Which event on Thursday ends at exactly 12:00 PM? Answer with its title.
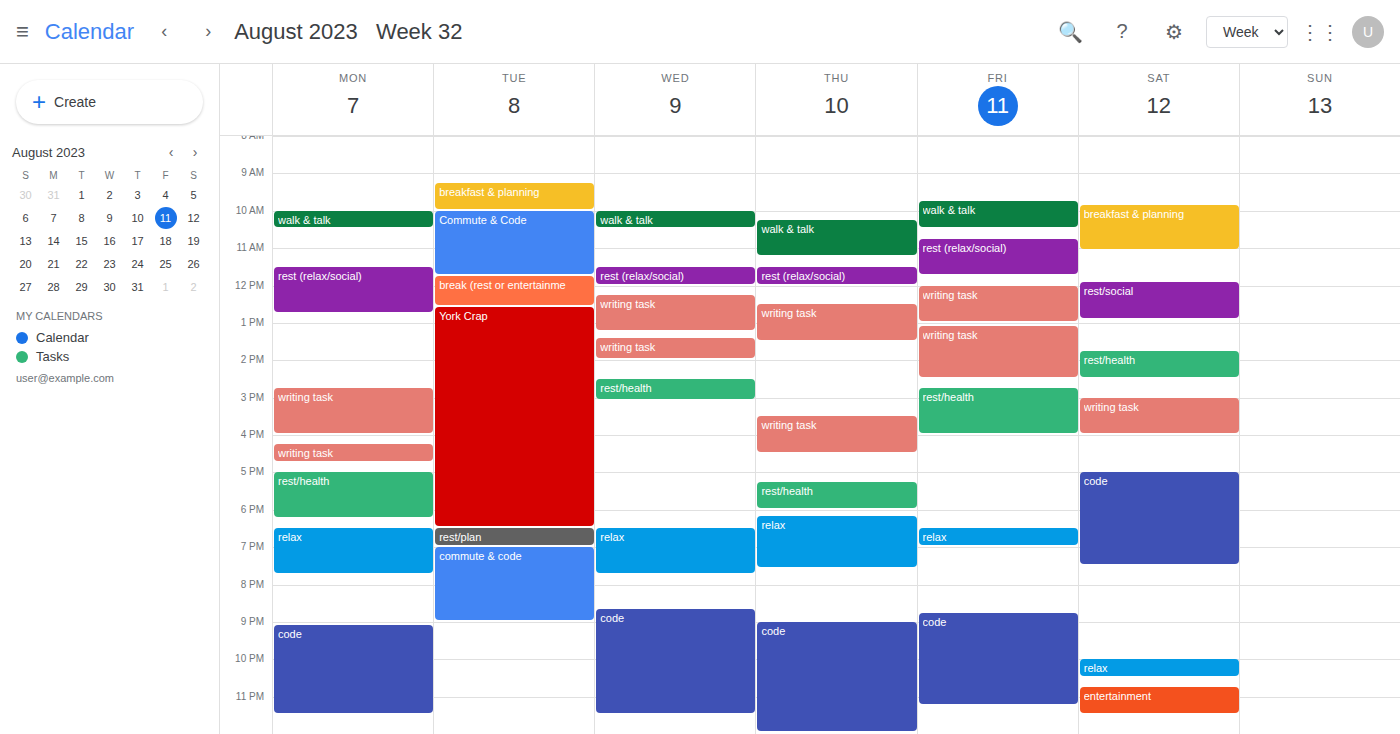
"rest (relax/social)"